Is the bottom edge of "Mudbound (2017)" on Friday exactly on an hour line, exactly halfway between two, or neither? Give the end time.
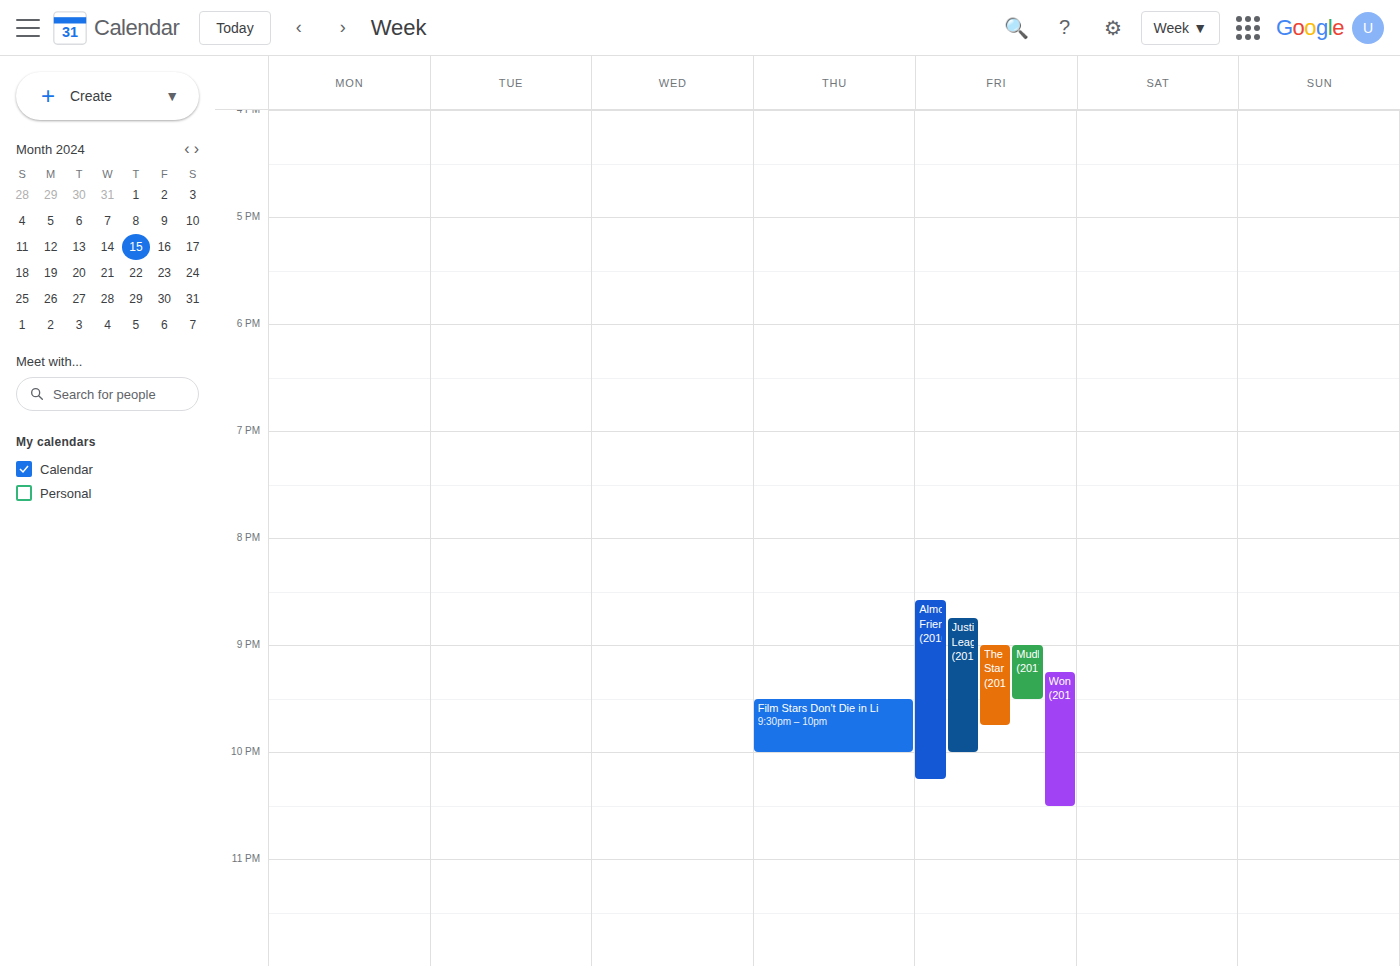
9:30 PM -- halfway between the 9 PM and 10 PM lines.